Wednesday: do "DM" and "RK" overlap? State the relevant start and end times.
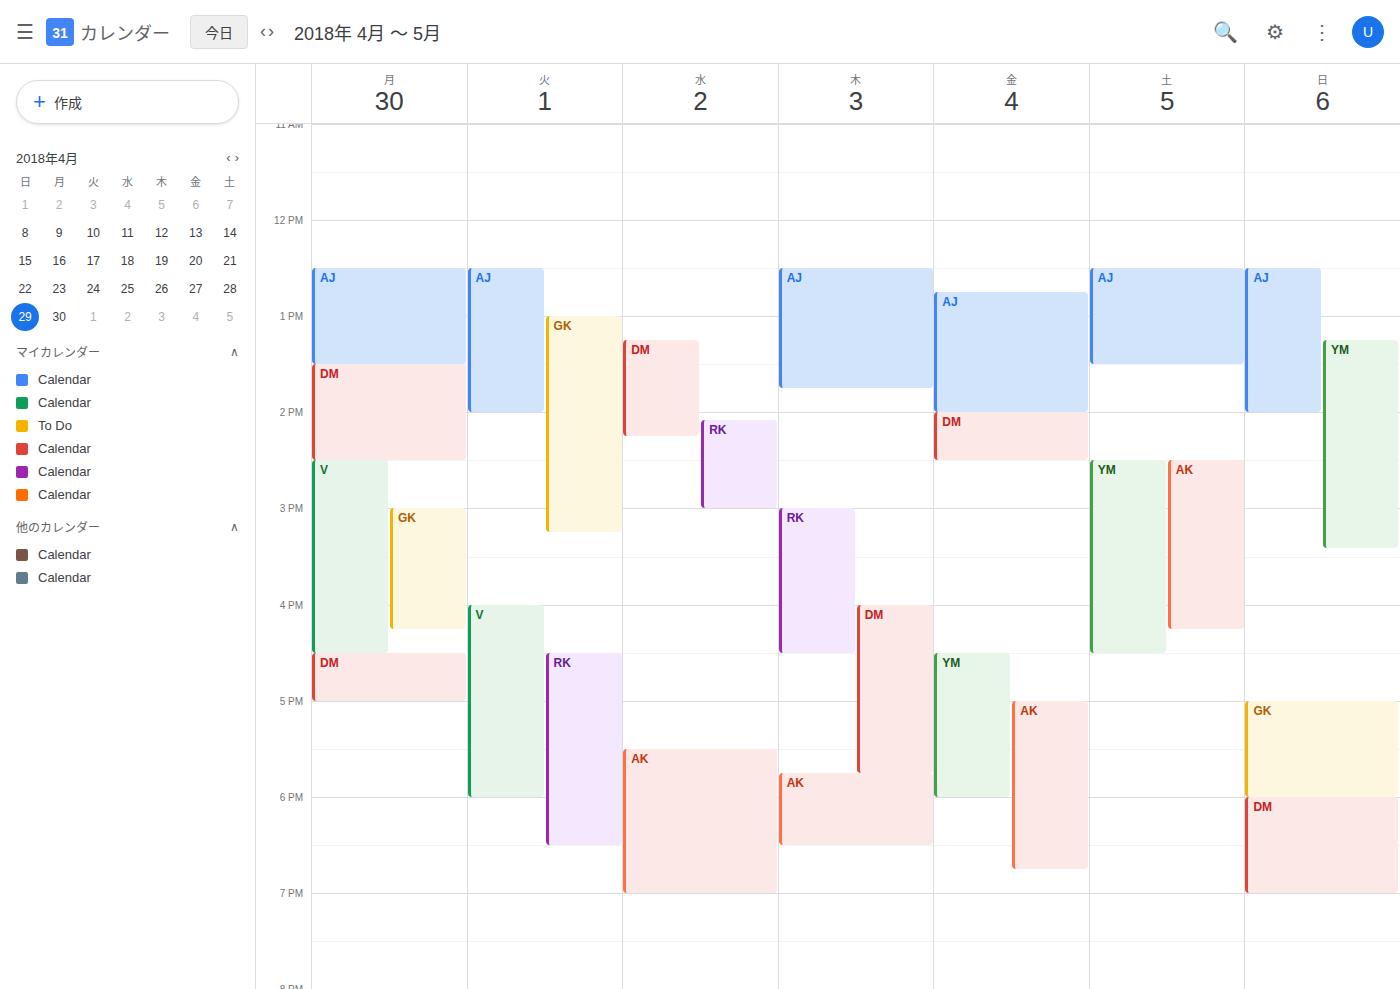
"RK" starts at 2:05 PM, before "DM" ends at 2:15 PM -- they overlap.